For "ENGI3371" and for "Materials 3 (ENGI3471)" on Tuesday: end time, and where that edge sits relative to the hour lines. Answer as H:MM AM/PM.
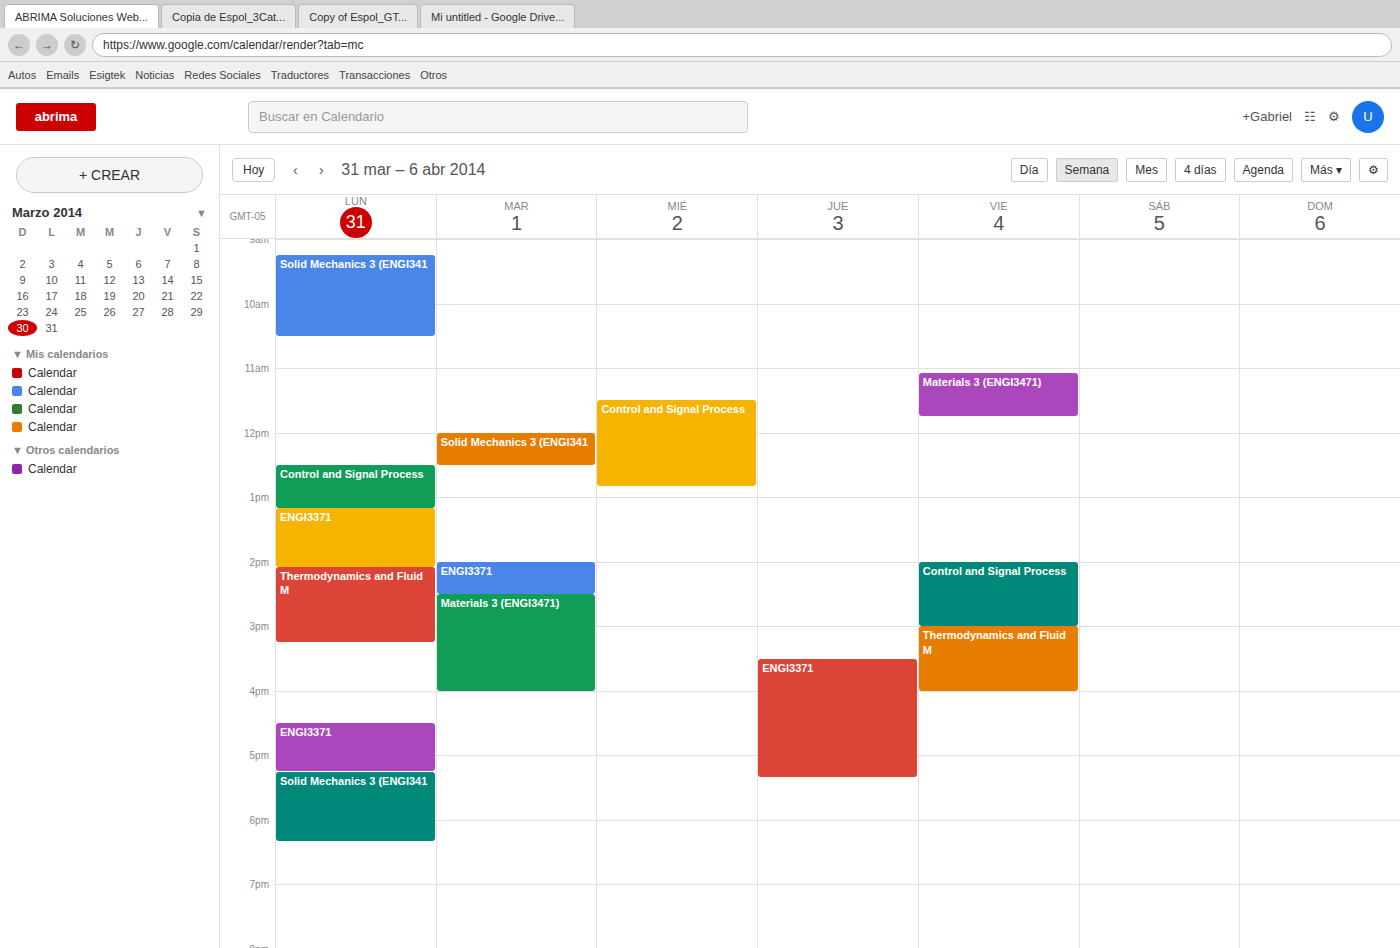
"ENGI3371": 2:30 PM, halfway between the 2 PM and 3 PM lines. "Materials 3 (ENGI3471)": 4:00 PM, exactly on the 4 PM line.